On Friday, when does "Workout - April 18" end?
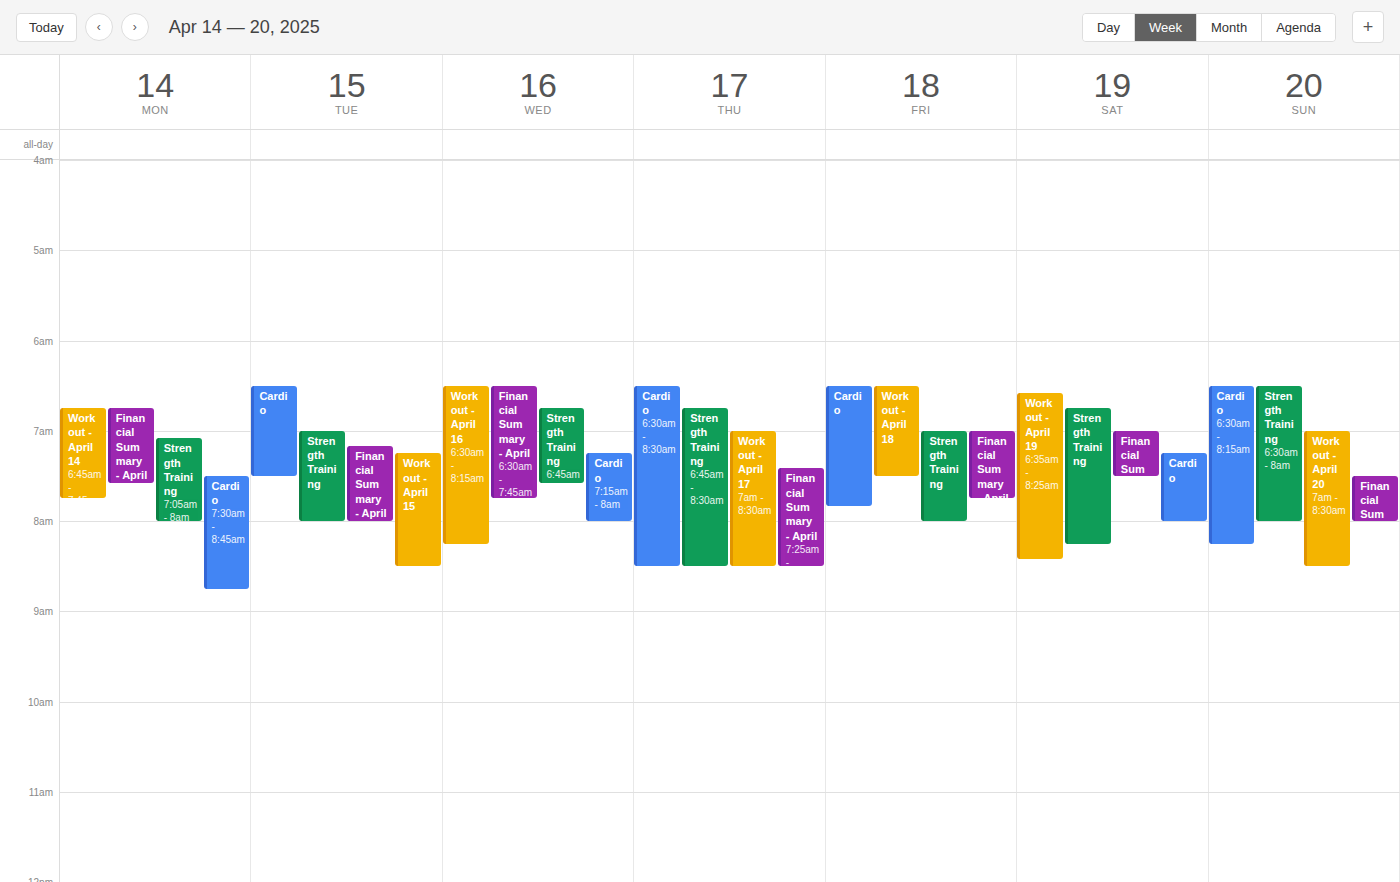
7:30 AM